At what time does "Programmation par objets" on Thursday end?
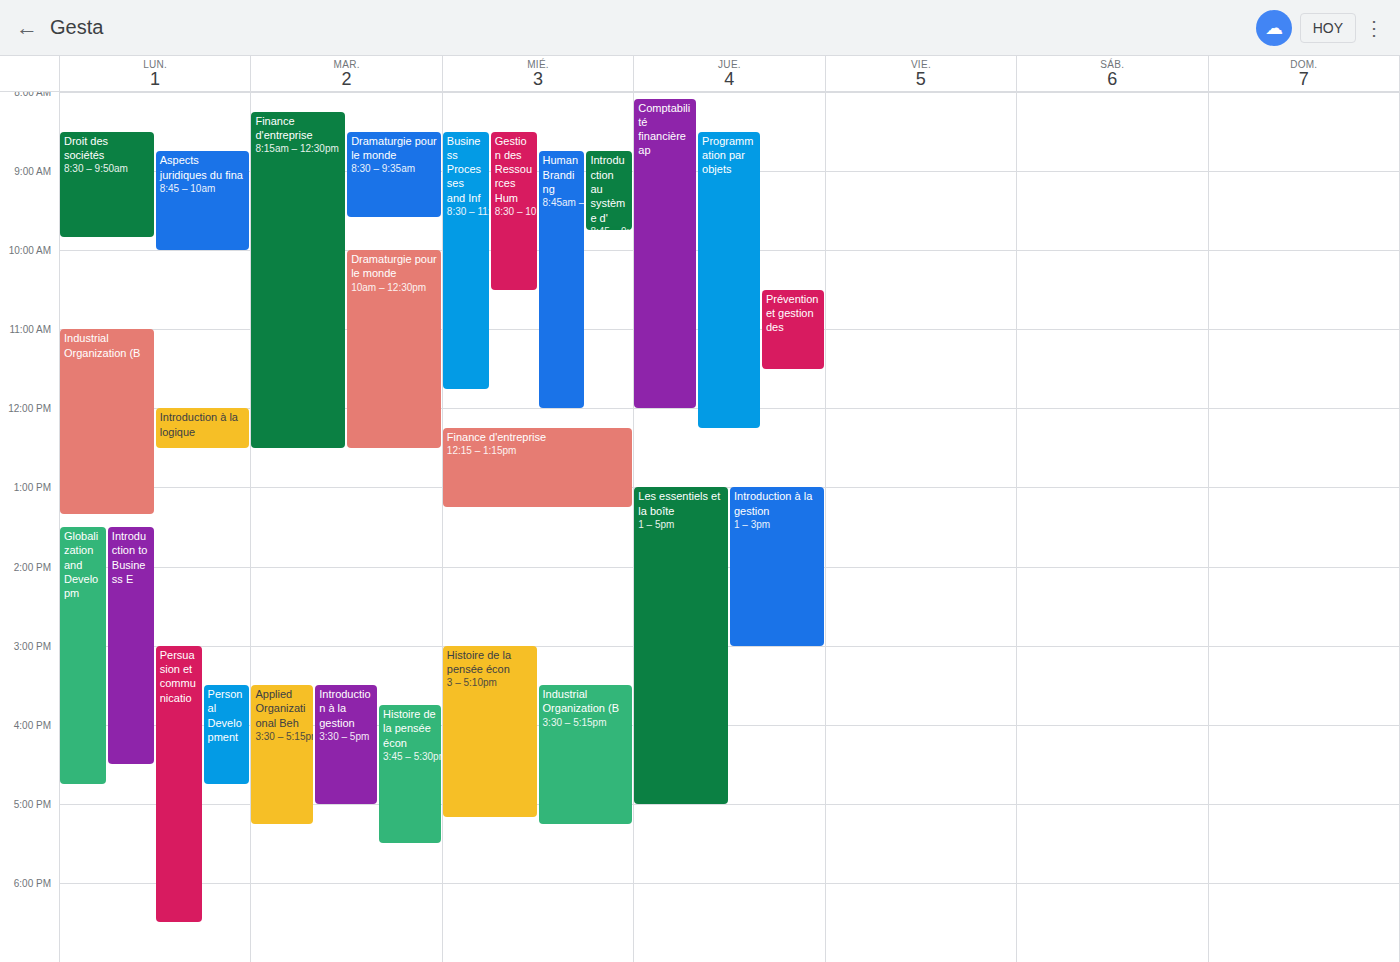
12:15 PM